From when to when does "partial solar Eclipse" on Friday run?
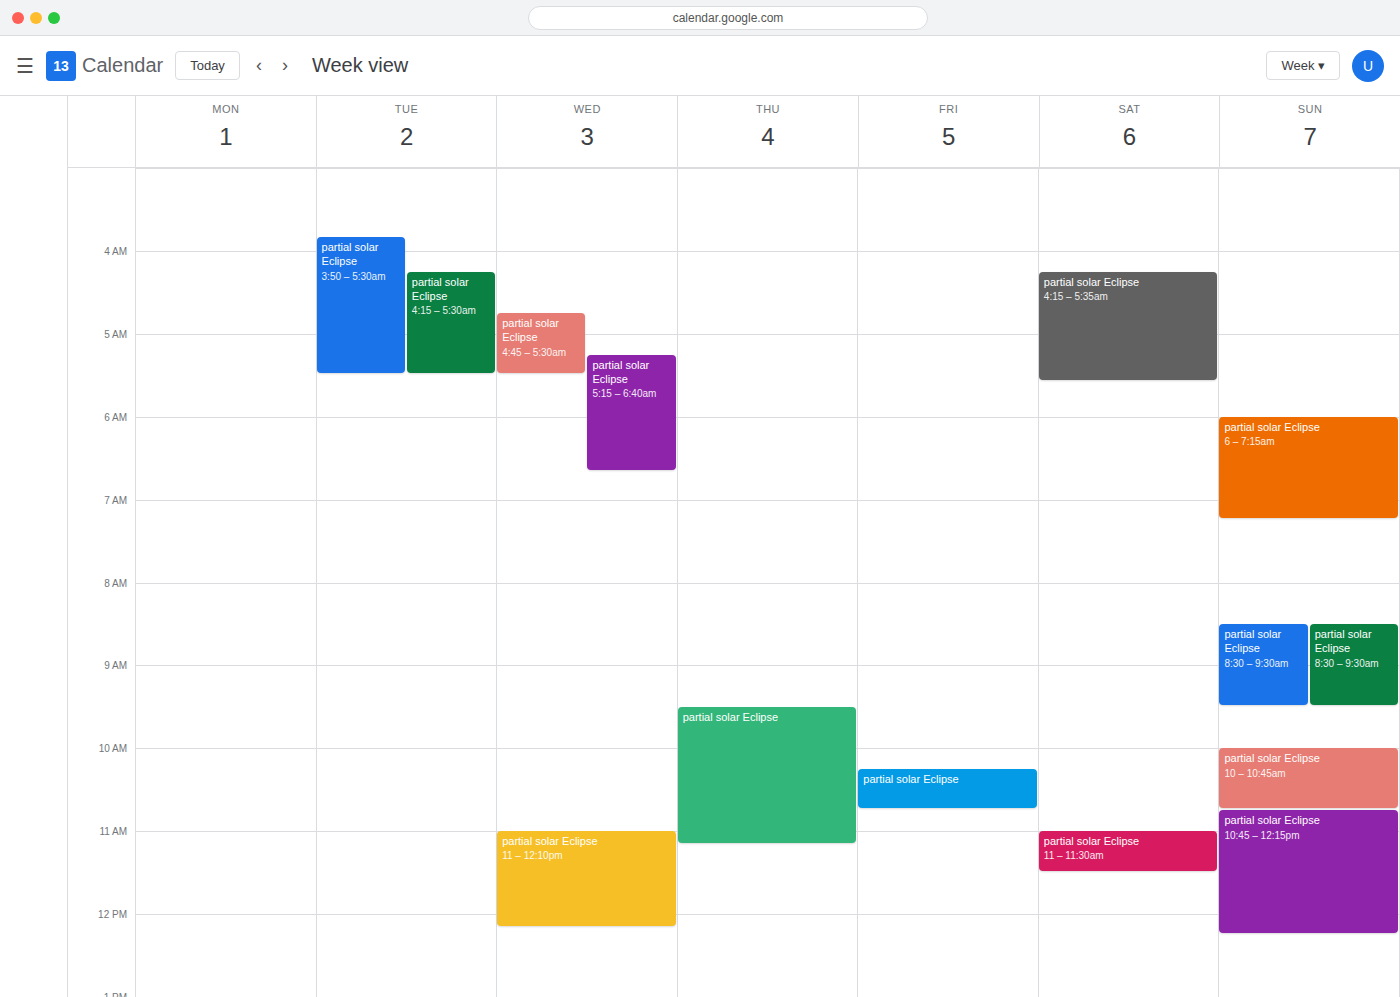
10:15 AM to 10:45 AM